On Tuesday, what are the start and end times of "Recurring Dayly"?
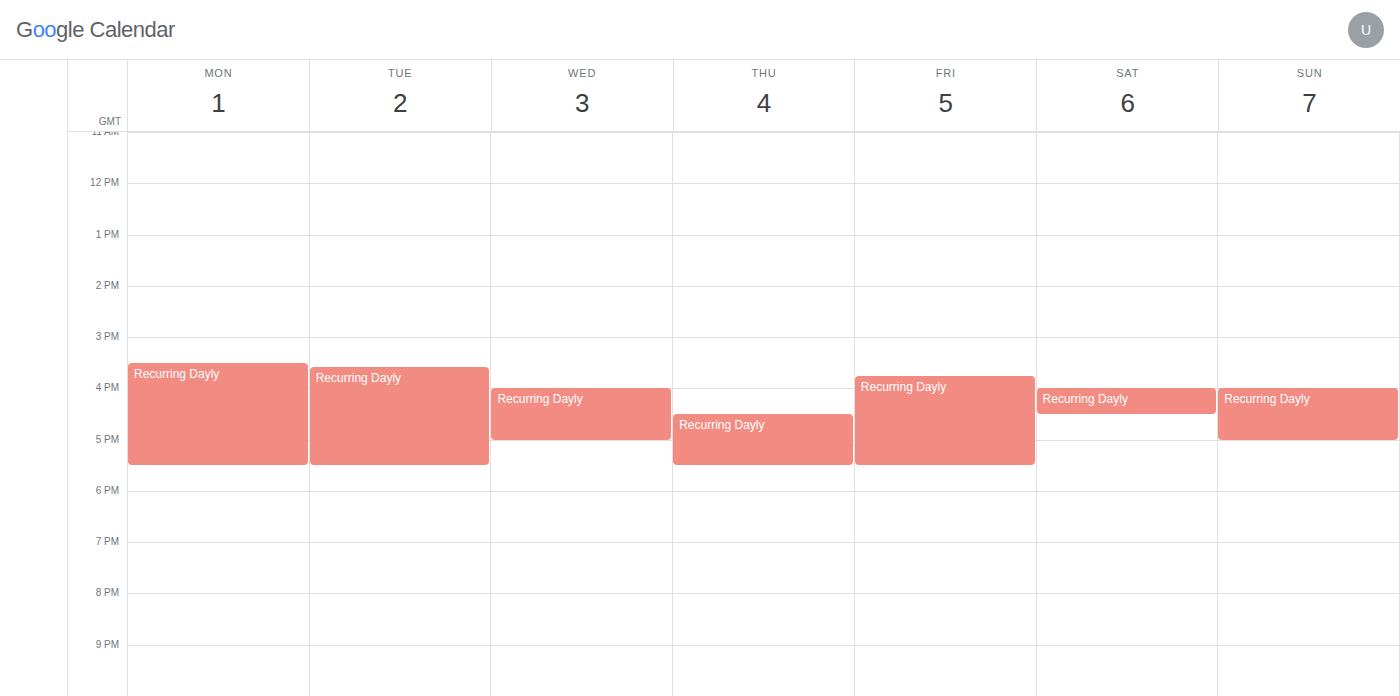
3:35 PM to 5:30 PM